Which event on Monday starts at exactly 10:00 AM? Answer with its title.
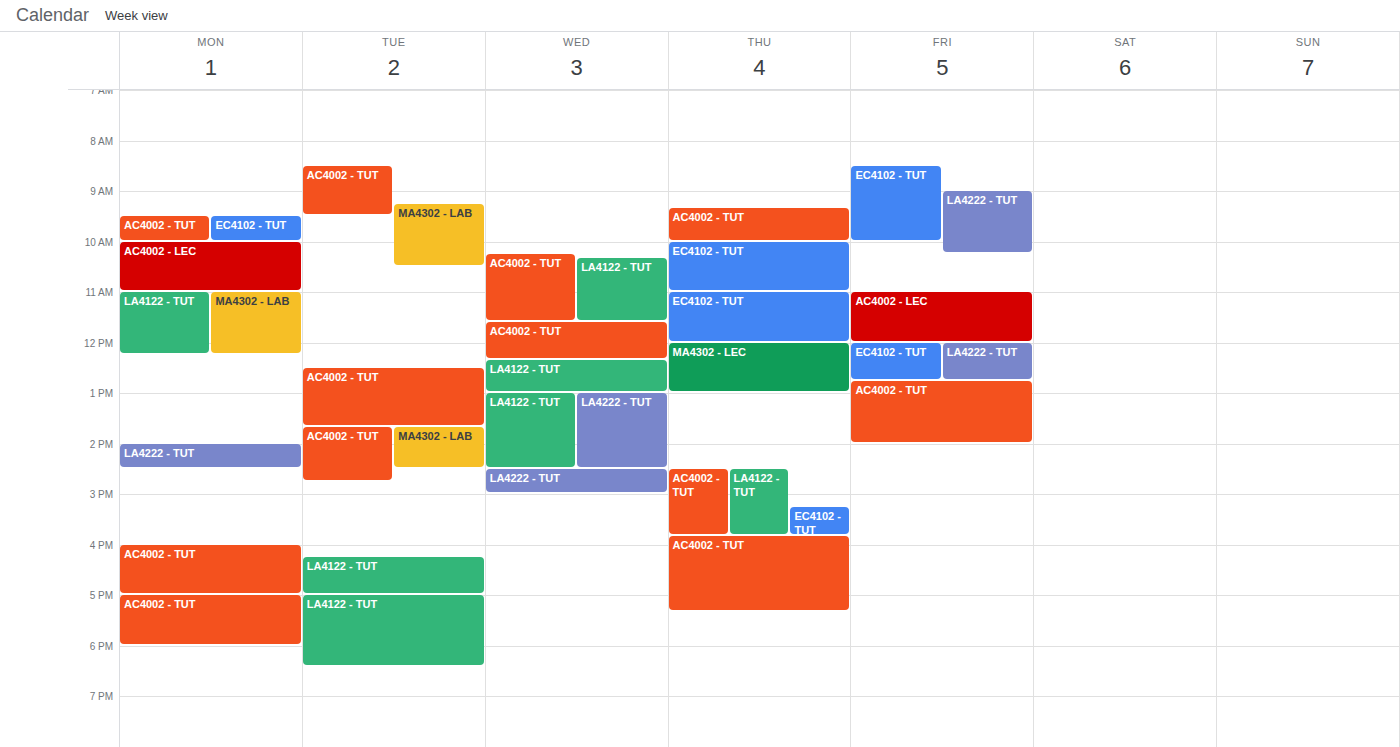
"AC4002 - LEC"